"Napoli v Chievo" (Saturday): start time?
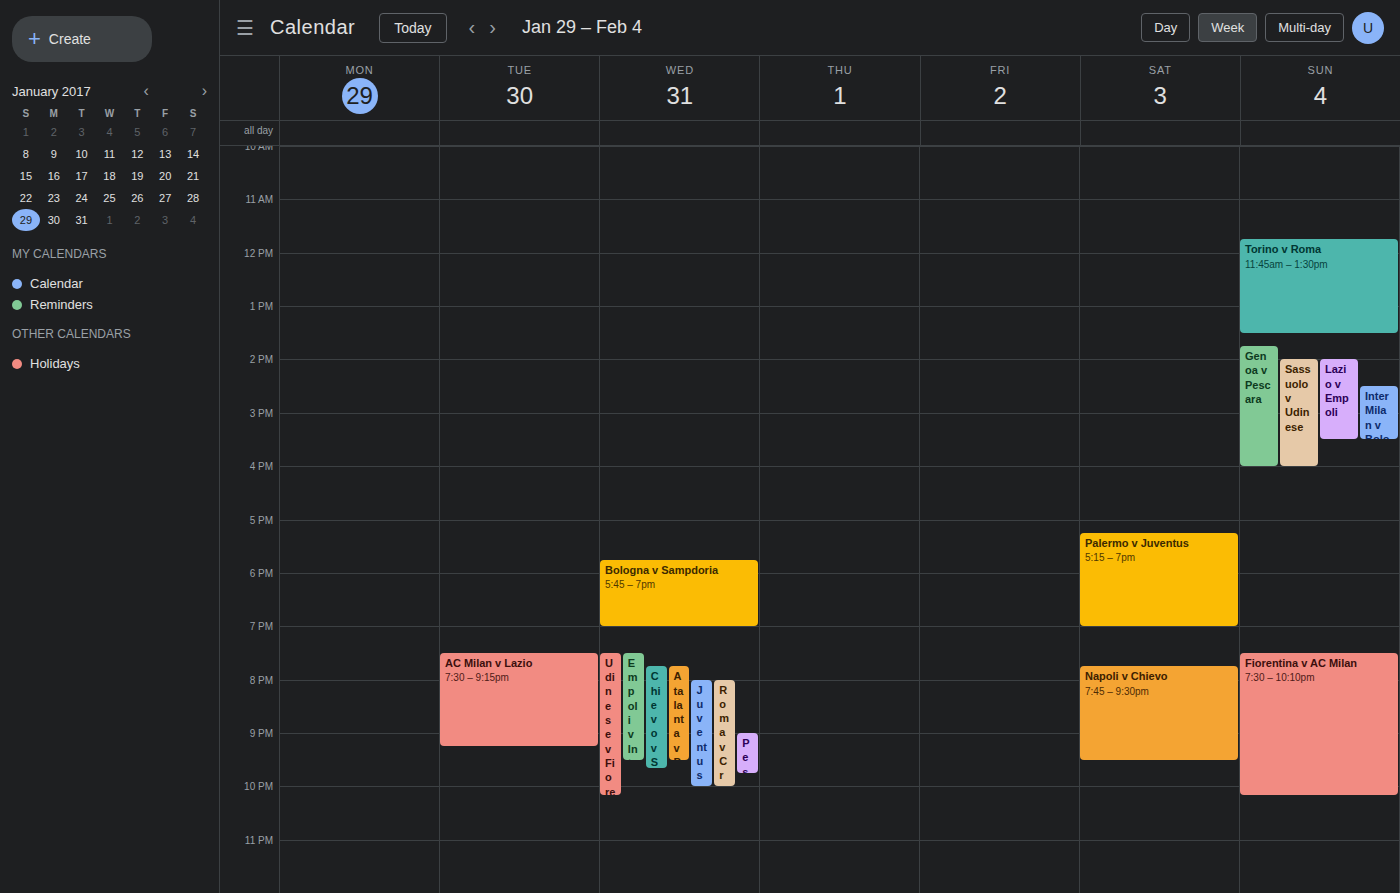
7:45 PM